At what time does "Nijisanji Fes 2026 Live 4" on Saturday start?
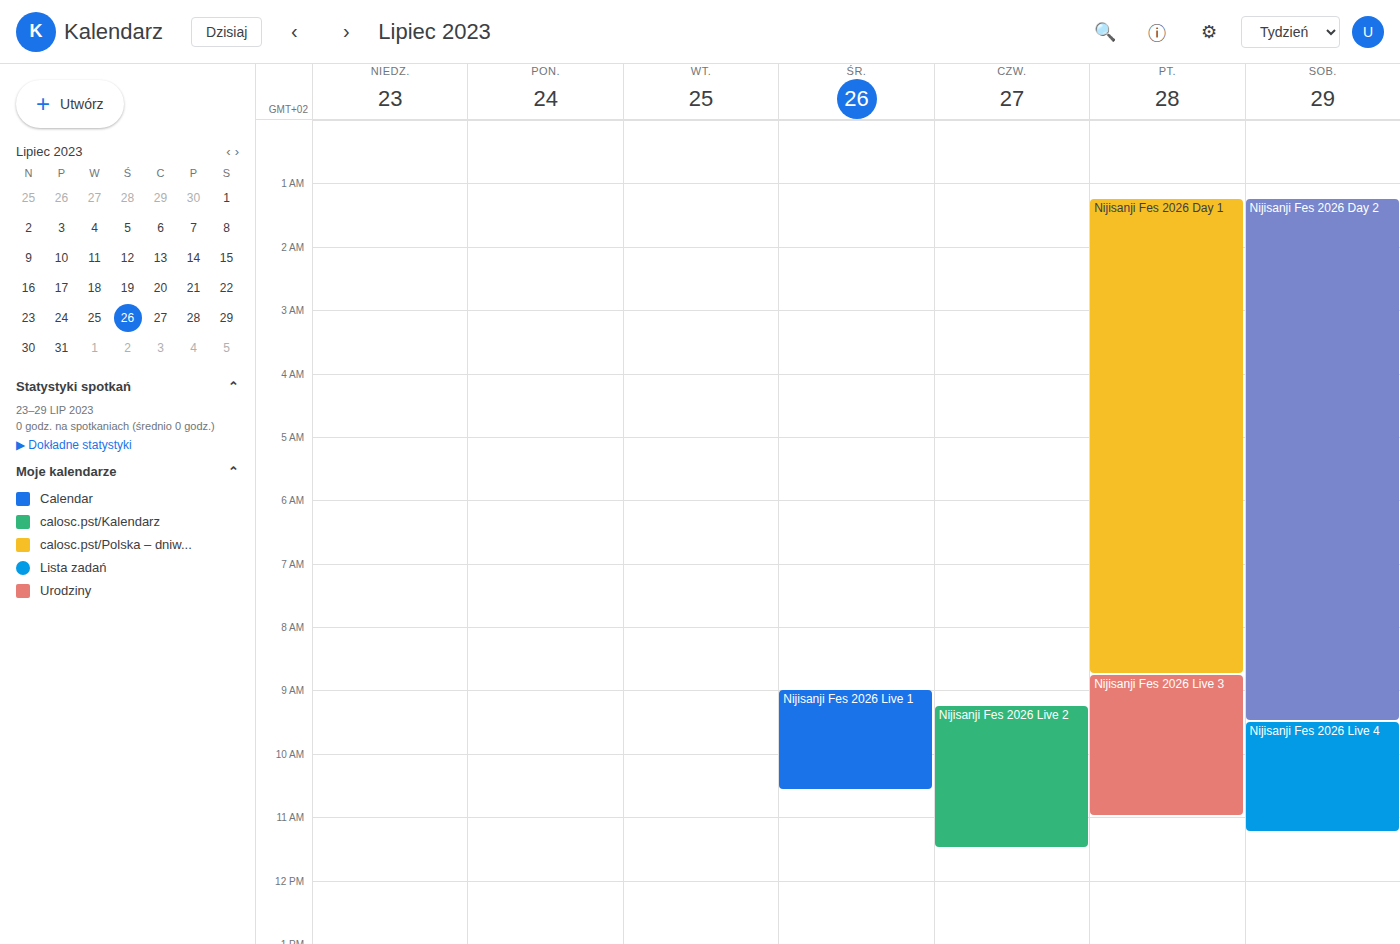
9:30 AM